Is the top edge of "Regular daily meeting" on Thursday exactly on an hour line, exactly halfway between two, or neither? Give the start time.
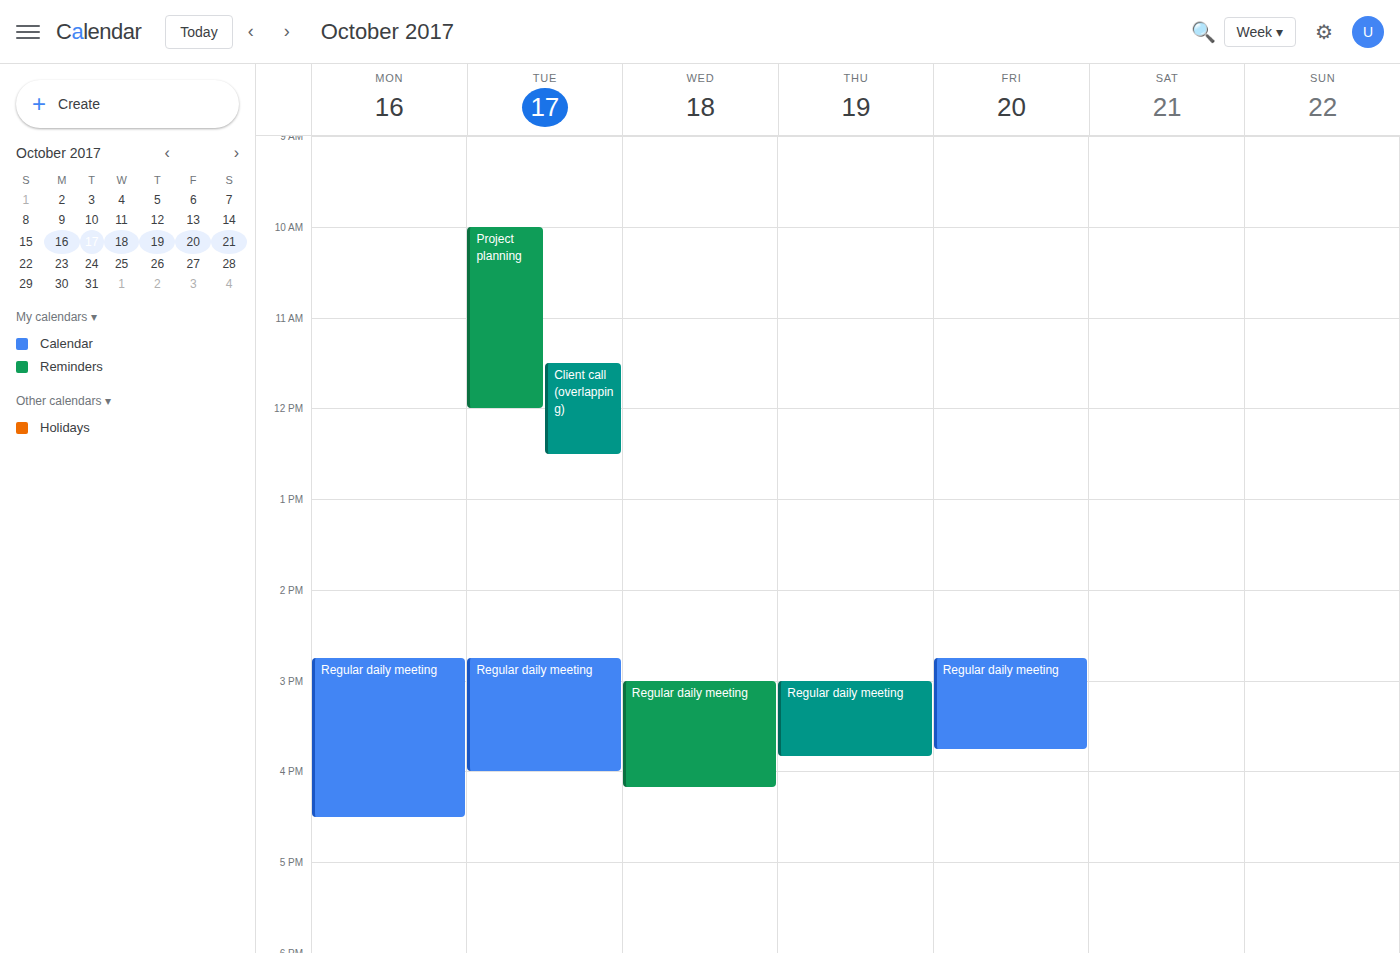
3:00 PM -- exactly on the 3 PM line.